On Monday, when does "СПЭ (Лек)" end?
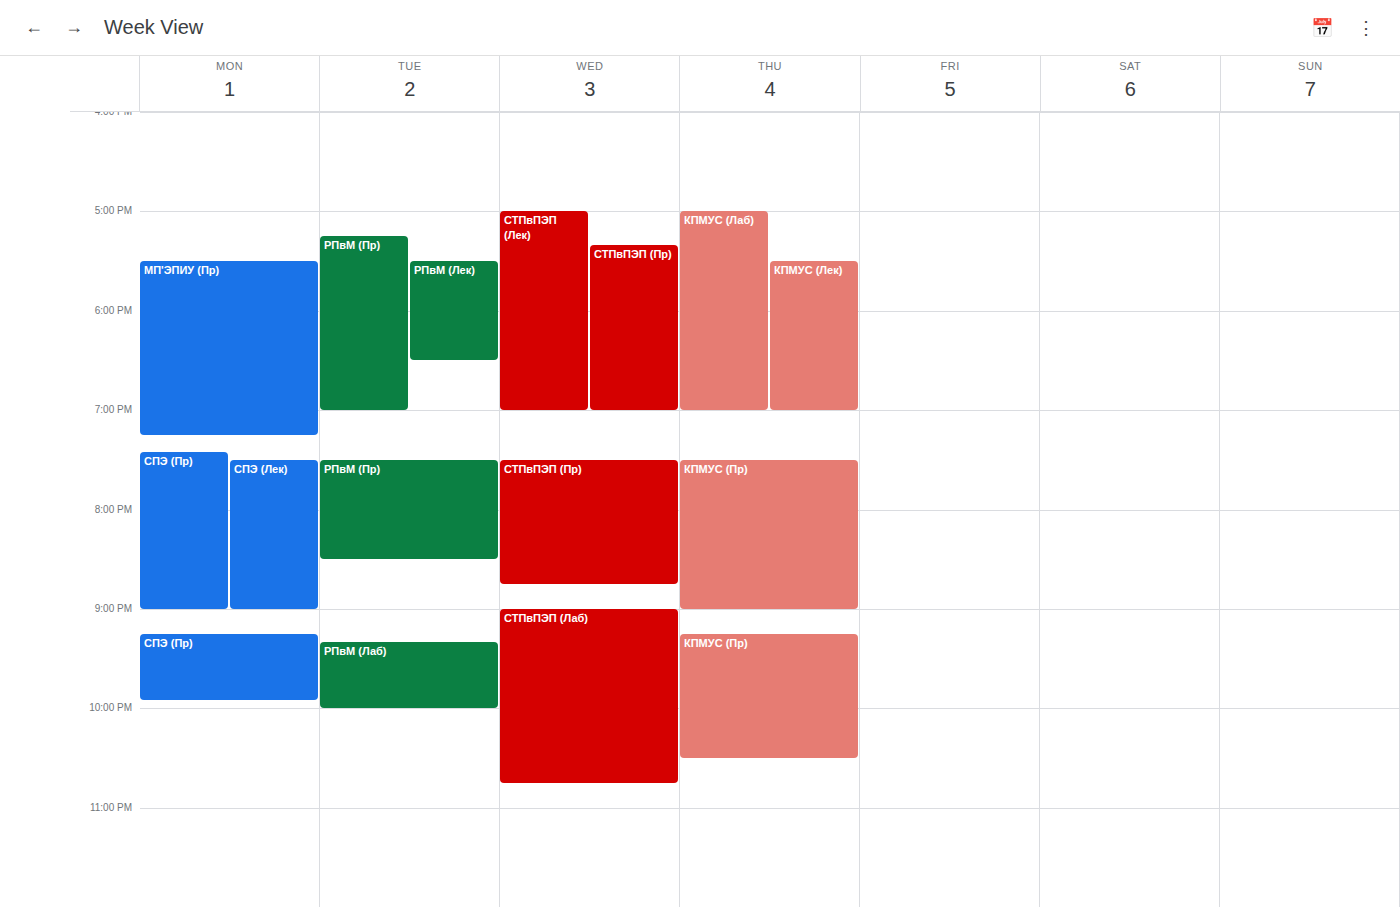
9:00 PM